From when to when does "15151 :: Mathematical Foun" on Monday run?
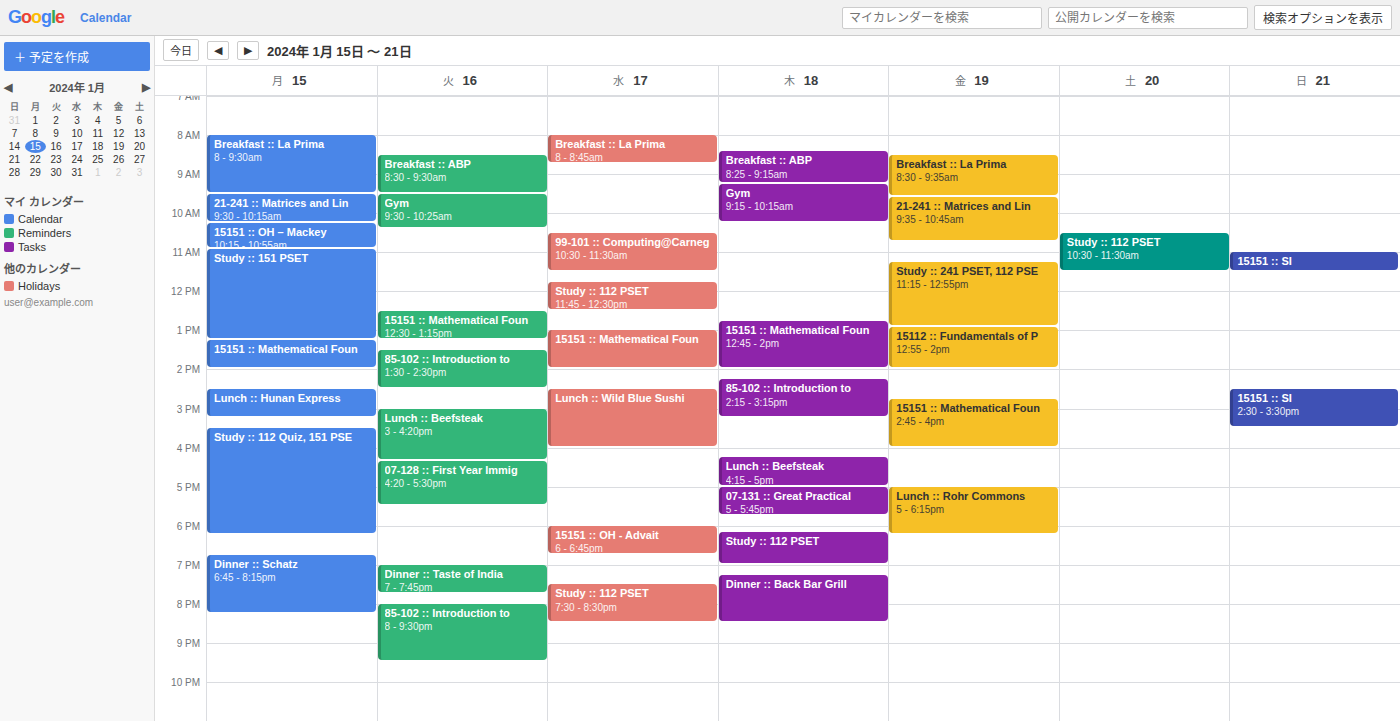
1:15 PM to 2:00 PM